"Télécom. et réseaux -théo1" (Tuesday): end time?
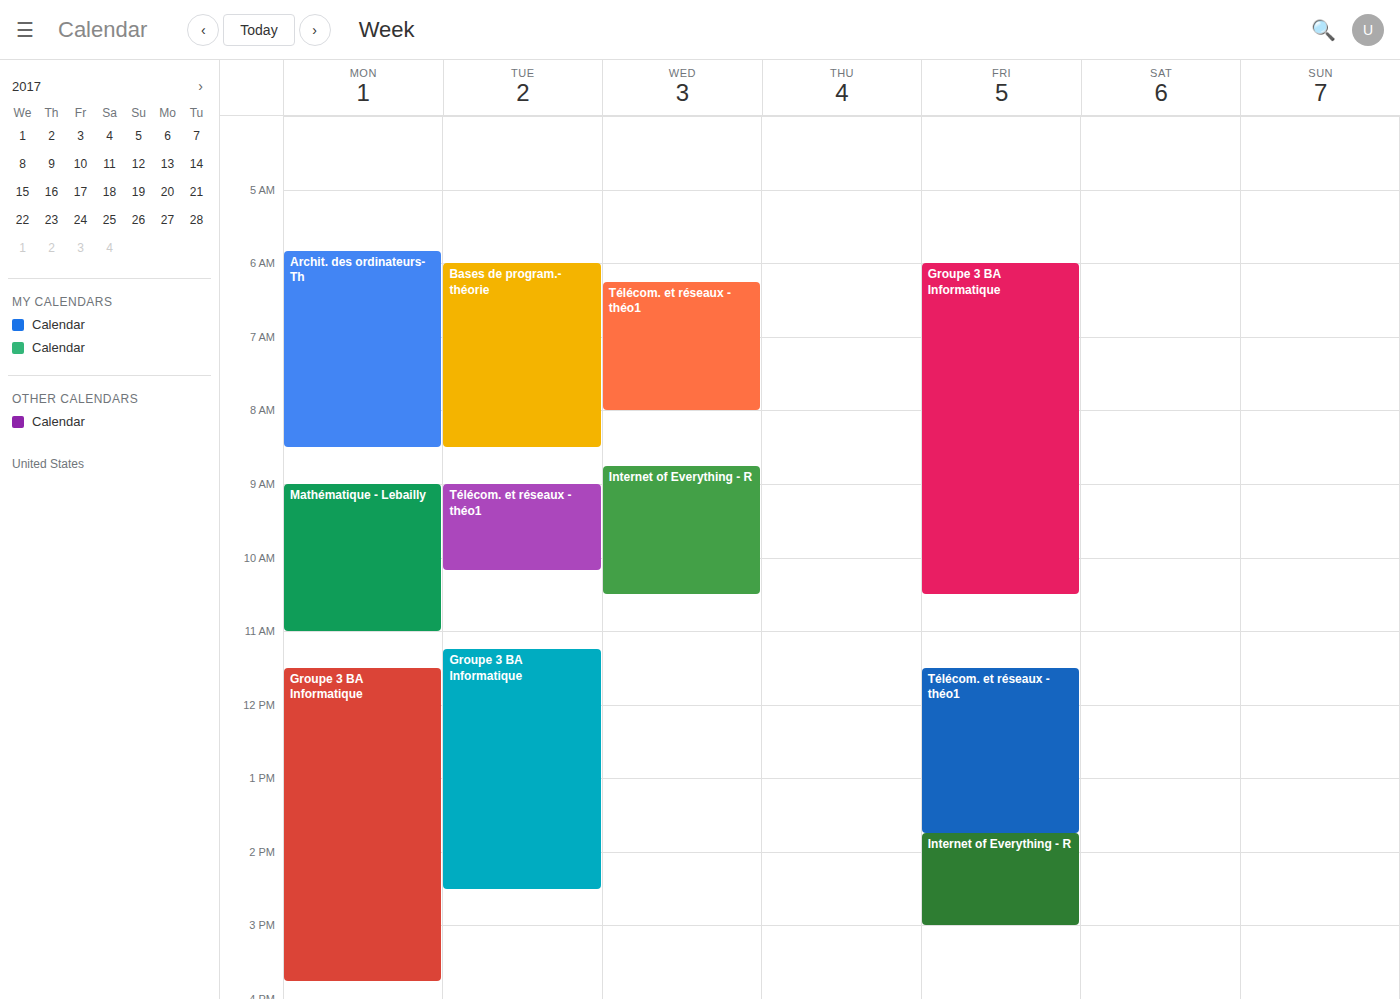
10:10 AM